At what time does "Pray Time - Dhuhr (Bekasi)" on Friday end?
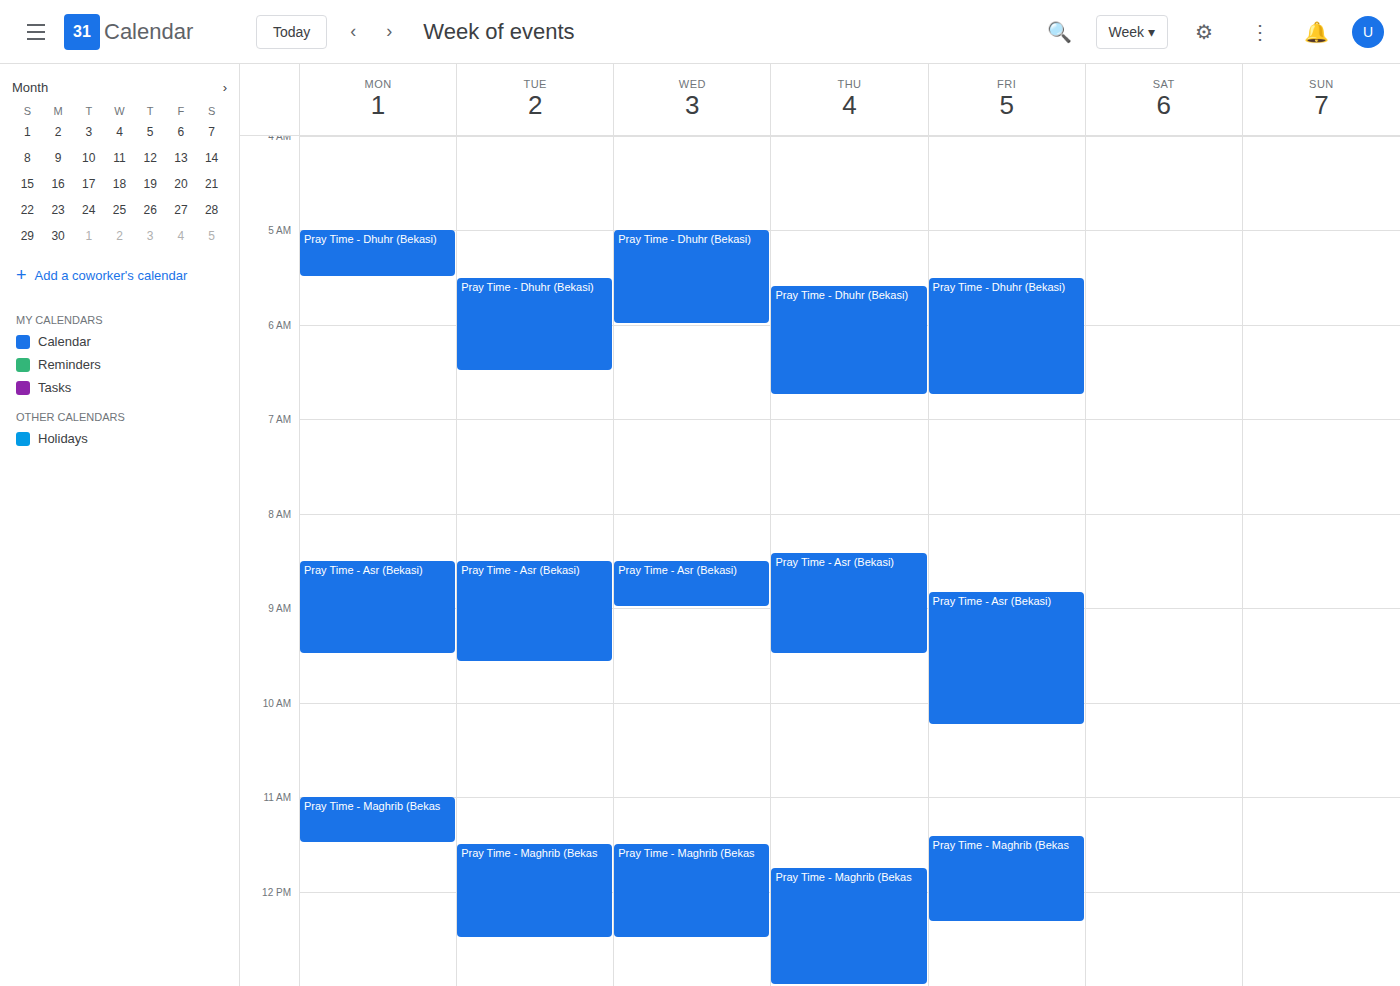
6:45 AM